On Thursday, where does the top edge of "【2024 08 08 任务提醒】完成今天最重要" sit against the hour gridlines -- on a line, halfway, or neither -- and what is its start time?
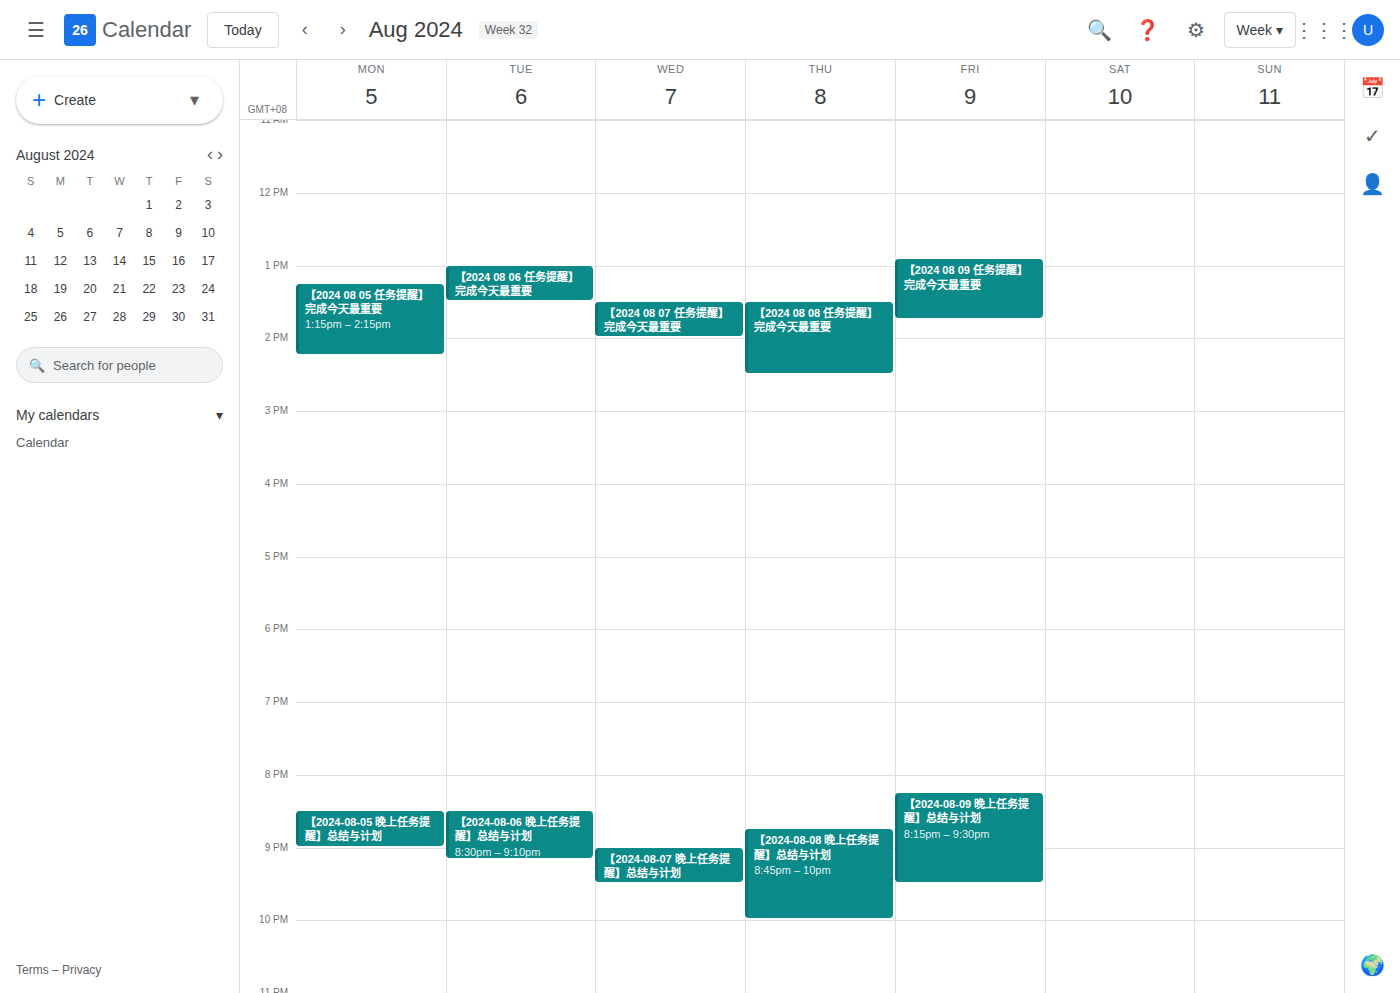
1:30 PM -- halfway between the 1 PM and 2 PM lines.